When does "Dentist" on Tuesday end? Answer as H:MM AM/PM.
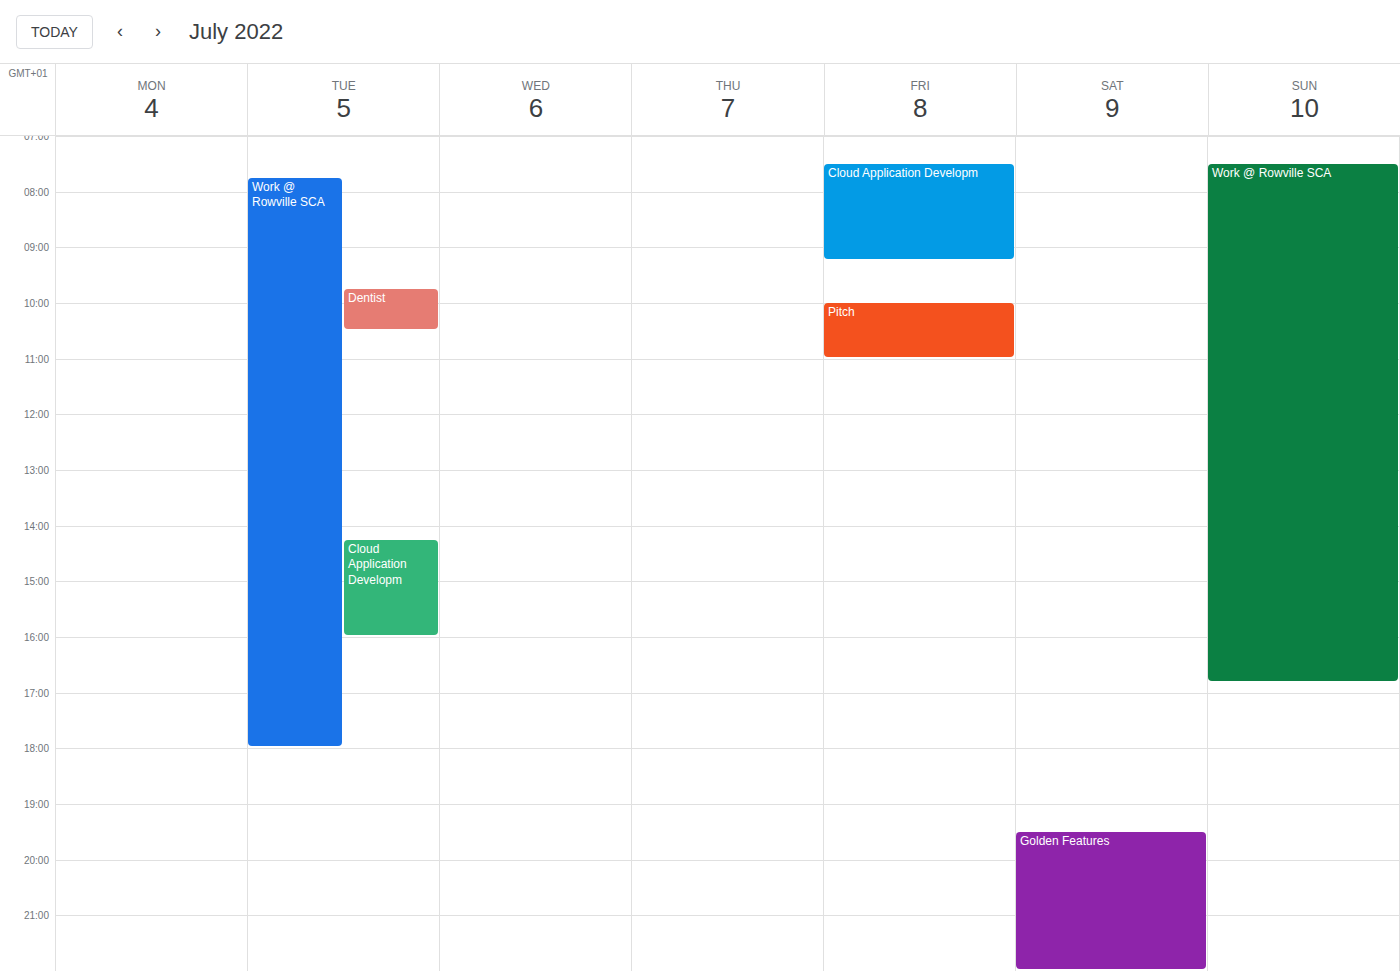
10:30 AM